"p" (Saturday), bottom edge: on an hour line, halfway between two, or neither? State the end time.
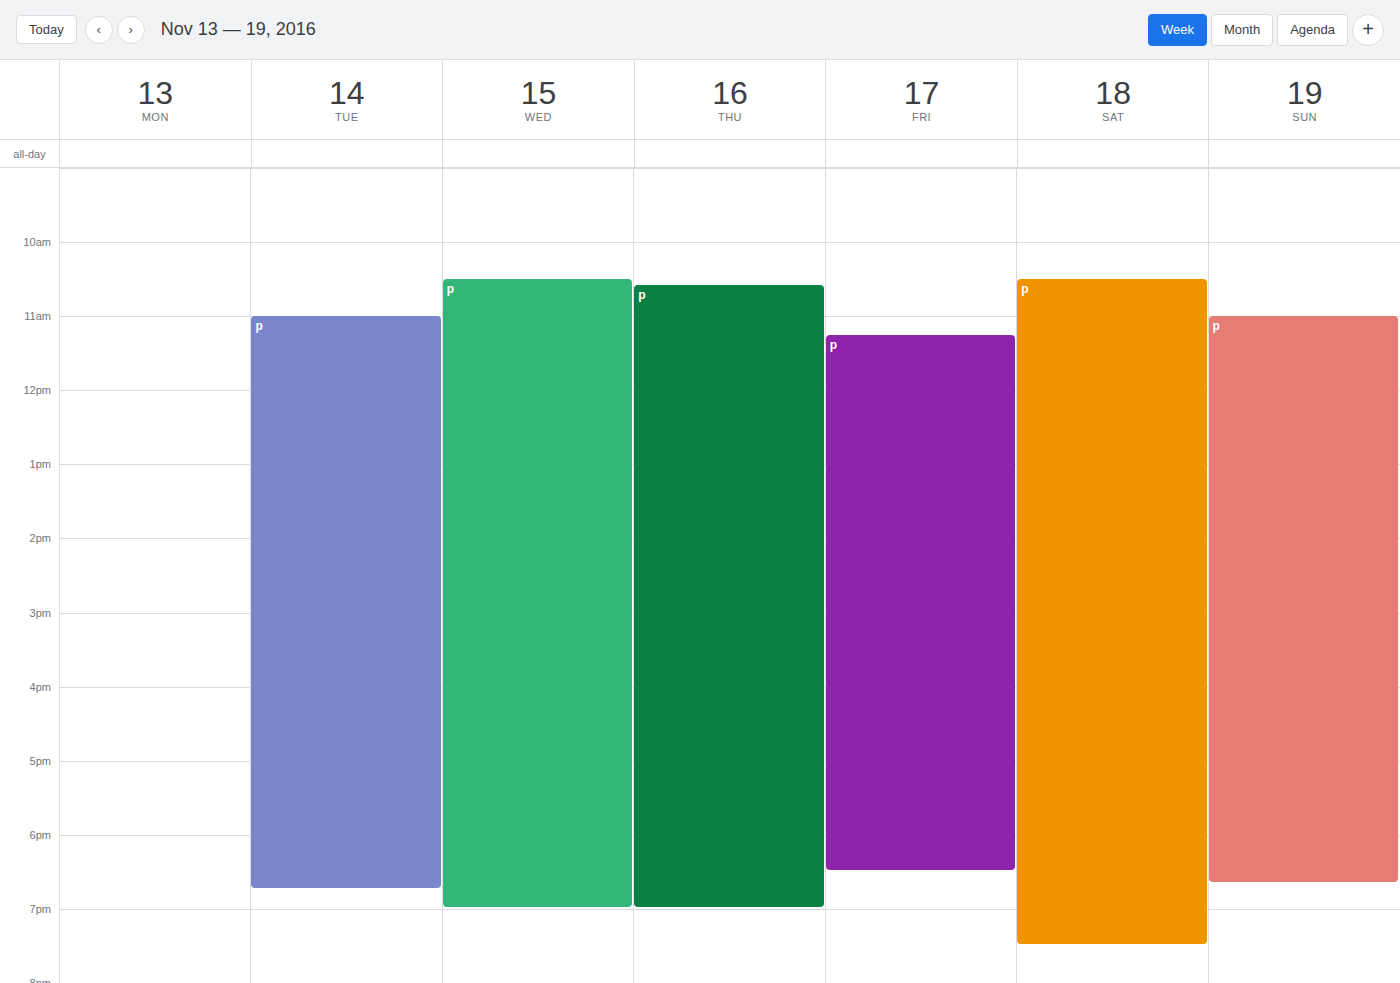
7:30 PM -- halfway between the 7 PM and 8 PM lines.